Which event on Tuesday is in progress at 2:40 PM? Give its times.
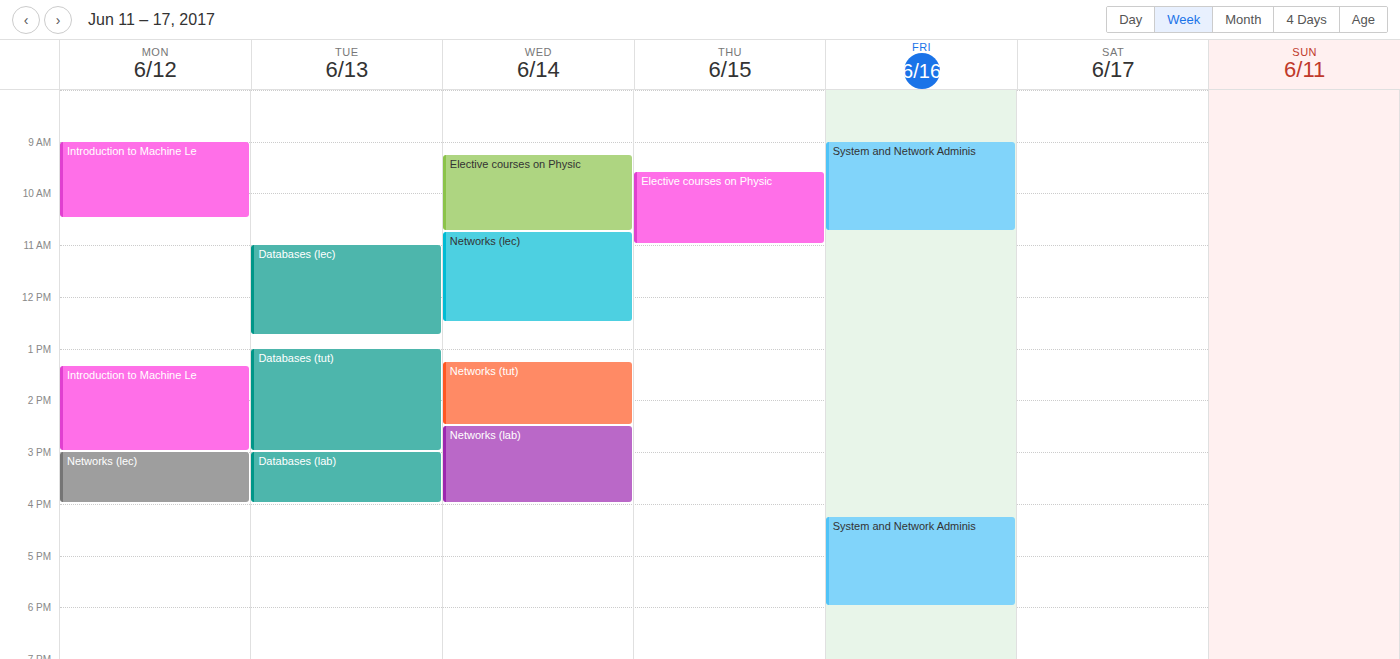
"Databases (tut)", 1:00 PM to 3:00 PM